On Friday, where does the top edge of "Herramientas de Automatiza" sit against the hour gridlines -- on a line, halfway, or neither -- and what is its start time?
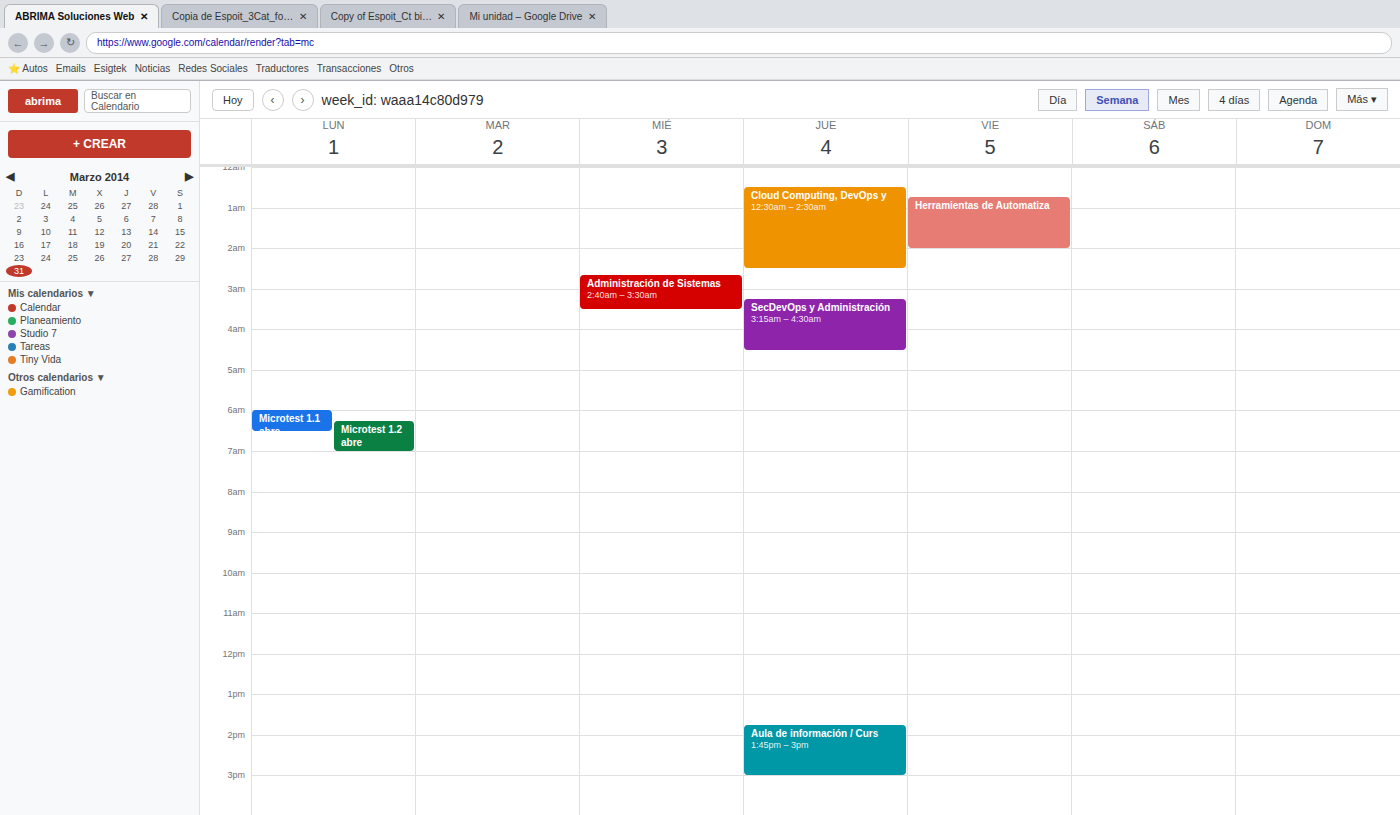
12:45 AM -- neither: three quarters of the way from the 12 AM line to the 1 AM line.